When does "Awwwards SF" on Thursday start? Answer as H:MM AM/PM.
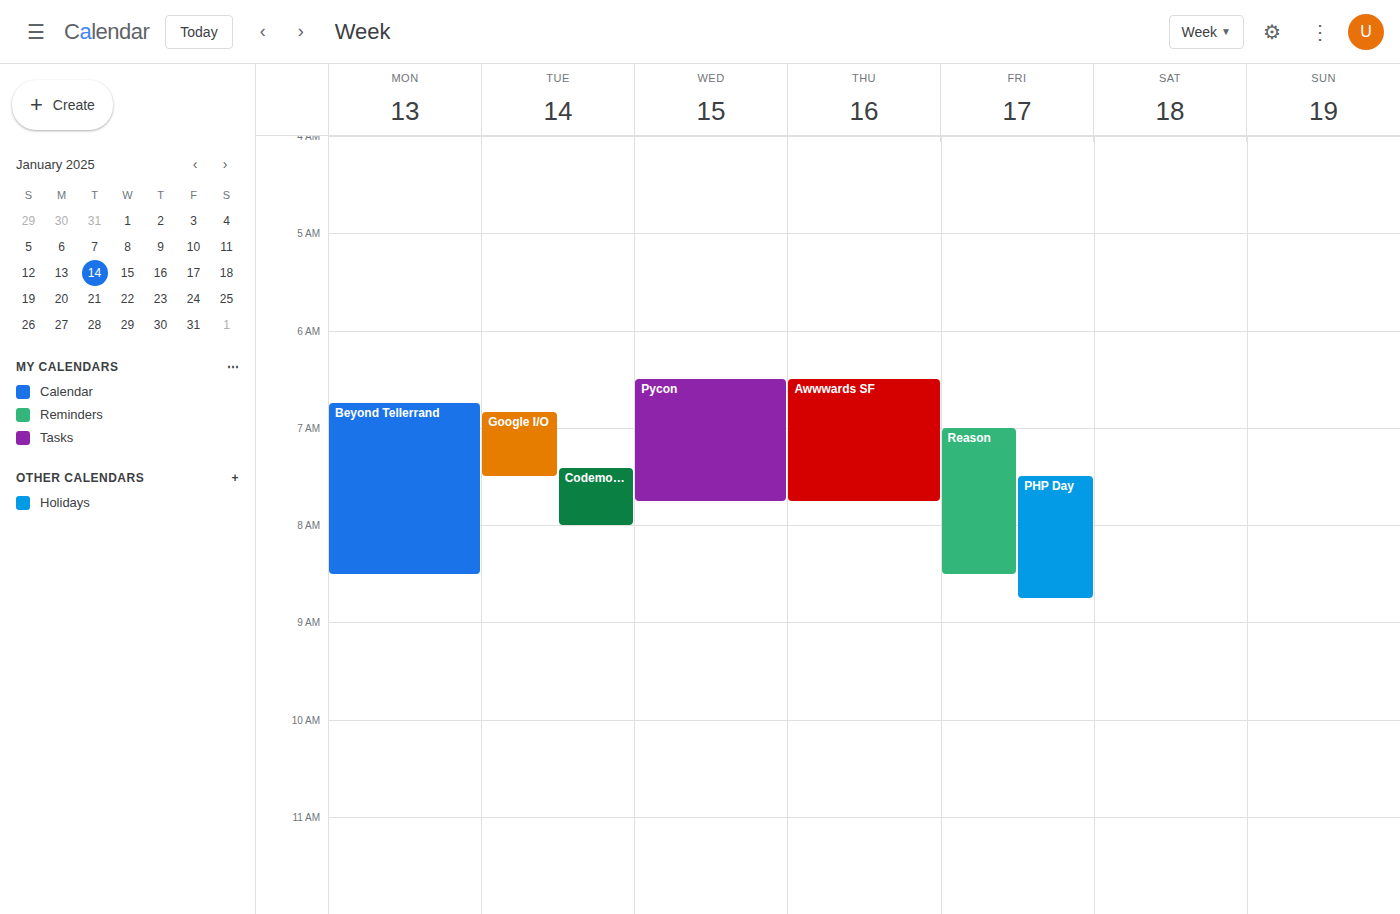
6:30 AM